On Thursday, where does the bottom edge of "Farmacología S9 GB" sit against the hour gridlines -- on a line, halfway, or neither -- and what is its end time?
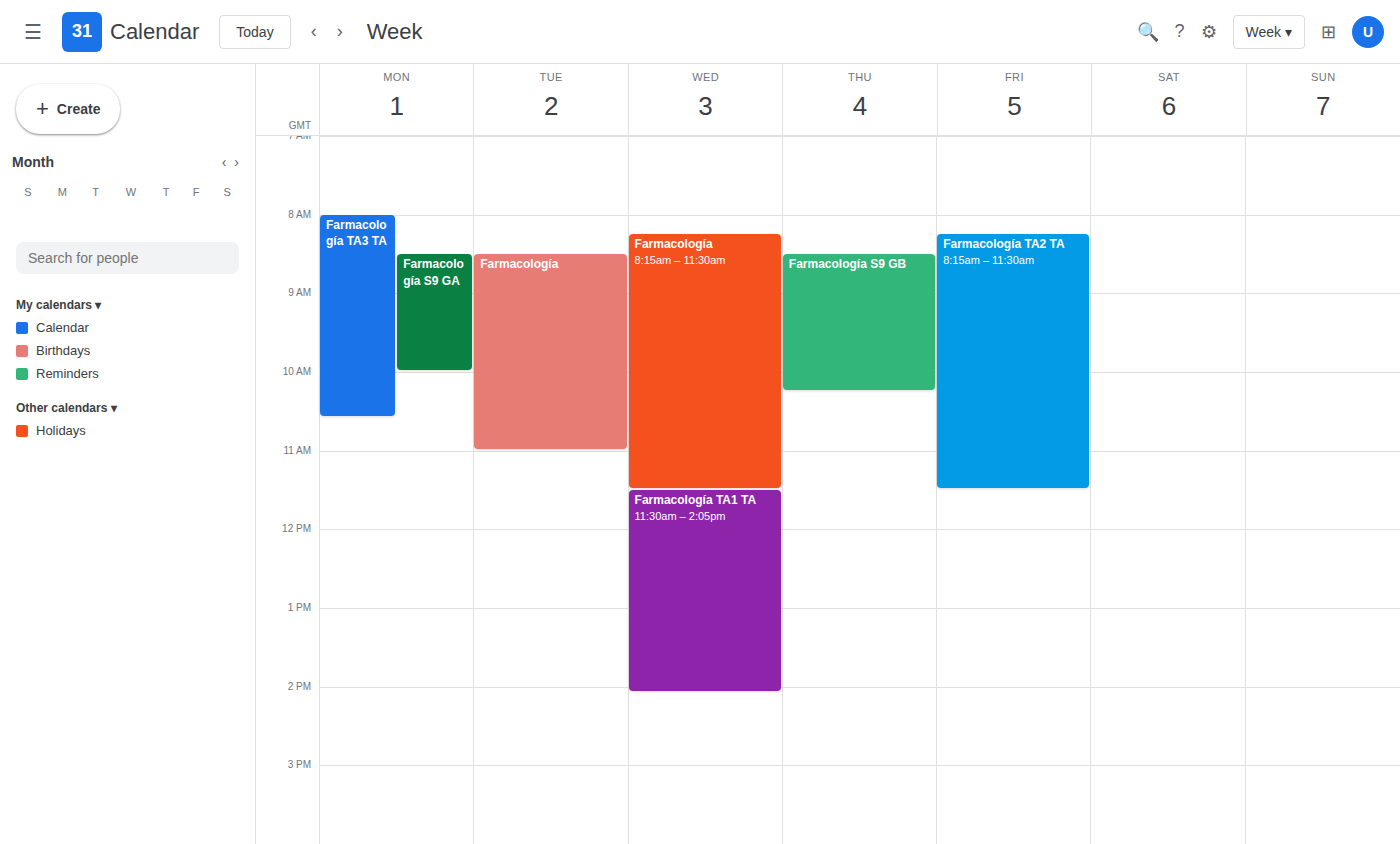
10:15 AM -- neither: a quarter of the way from the 10 AM line to the 11 AM line.